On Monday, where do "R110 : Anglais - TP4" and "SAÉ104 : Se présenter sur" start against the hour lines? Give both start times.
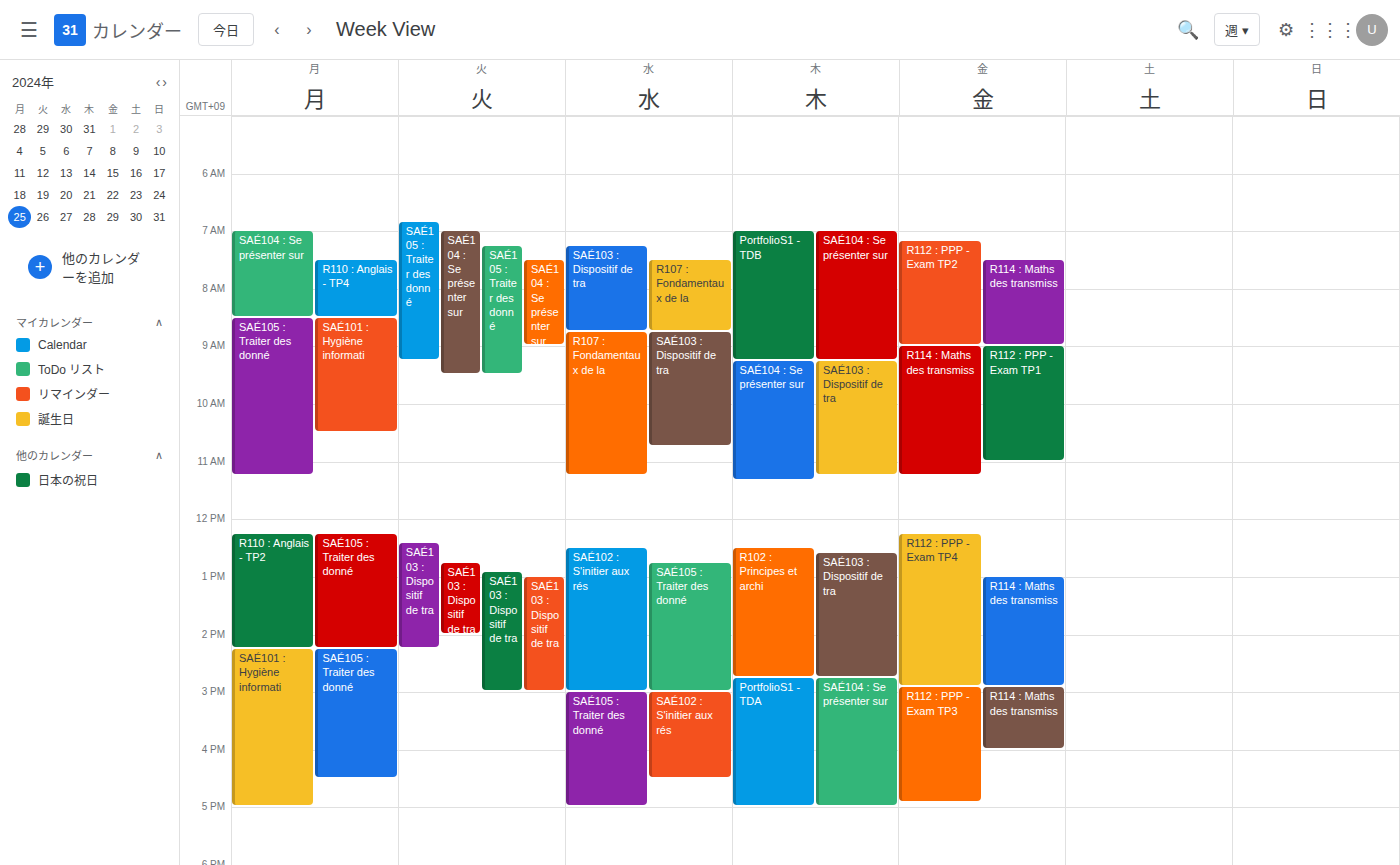
"R110 : Anglais - TP4": 7:30 AM, halfway between the 7 AM and 8 AM lines. "SAÉ104 : Se présenter sur": 7:00 AM, exactly on the 7 AM line.